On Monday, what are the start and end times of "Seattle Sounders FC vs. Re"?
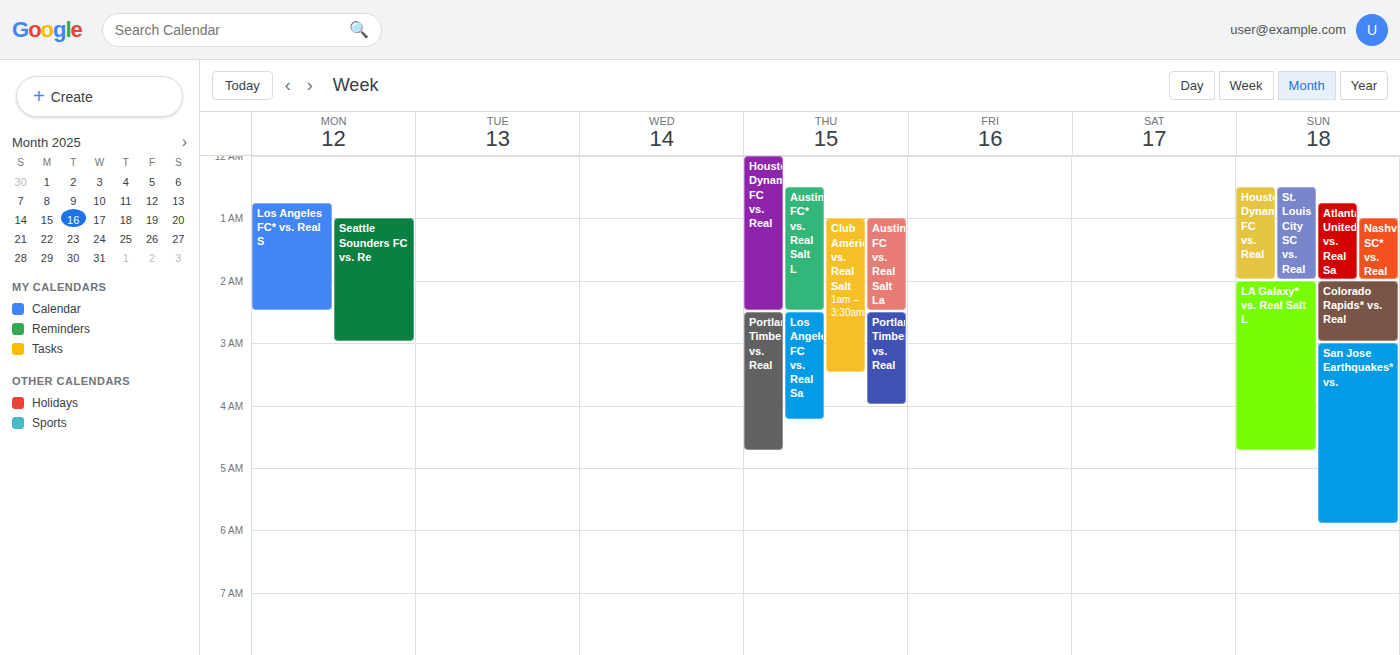
1:00 AM to 3:00 AM